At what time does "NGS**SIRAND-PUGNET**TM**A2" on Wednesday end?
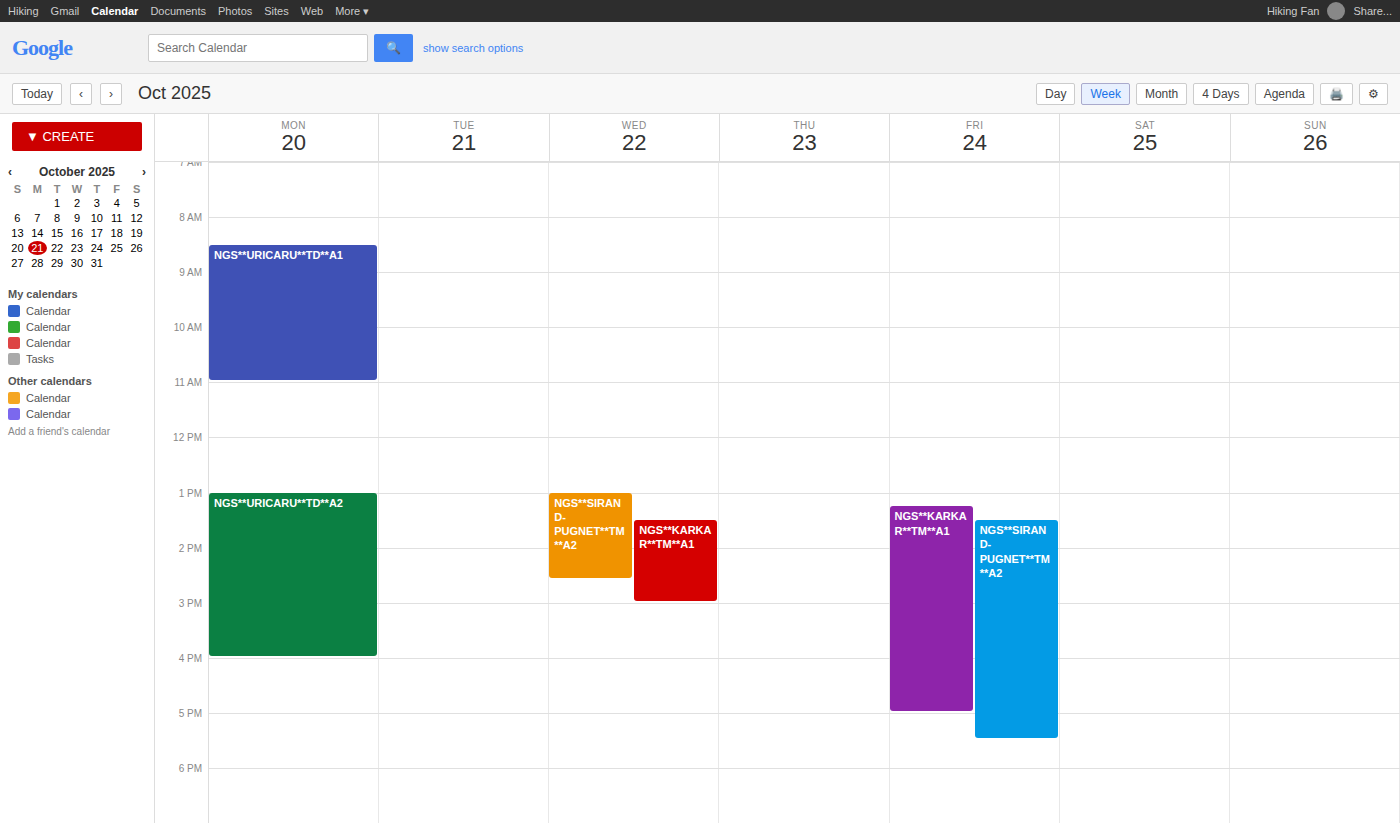
2:35 PM